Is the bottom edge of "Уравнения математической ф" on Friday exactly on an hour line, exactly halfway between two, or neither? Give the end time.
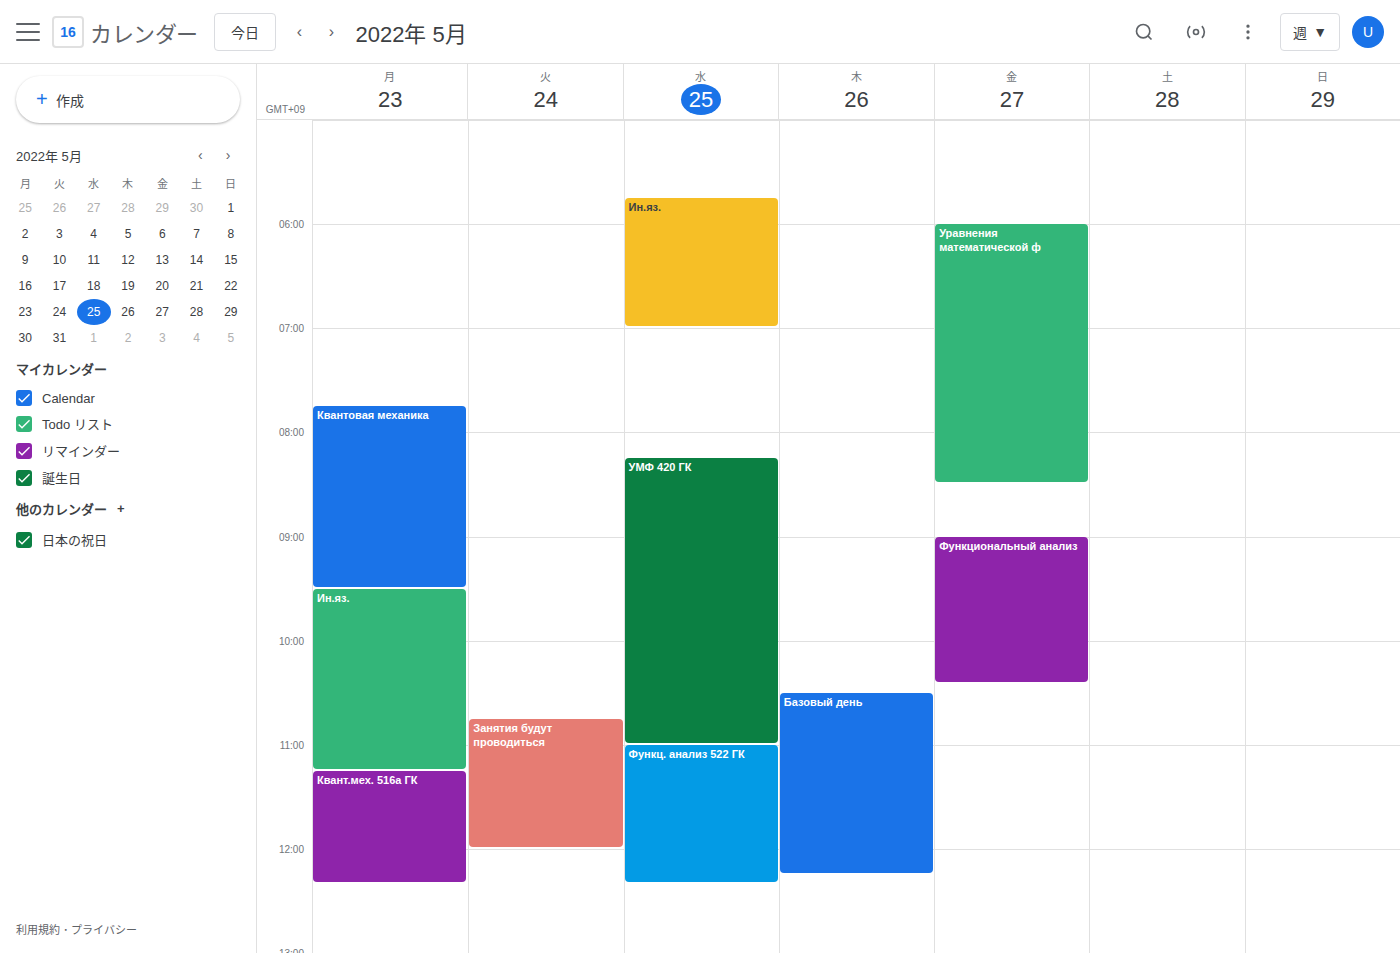
8:30 AM -- halfway between the 8 AM and 9 AM lines.